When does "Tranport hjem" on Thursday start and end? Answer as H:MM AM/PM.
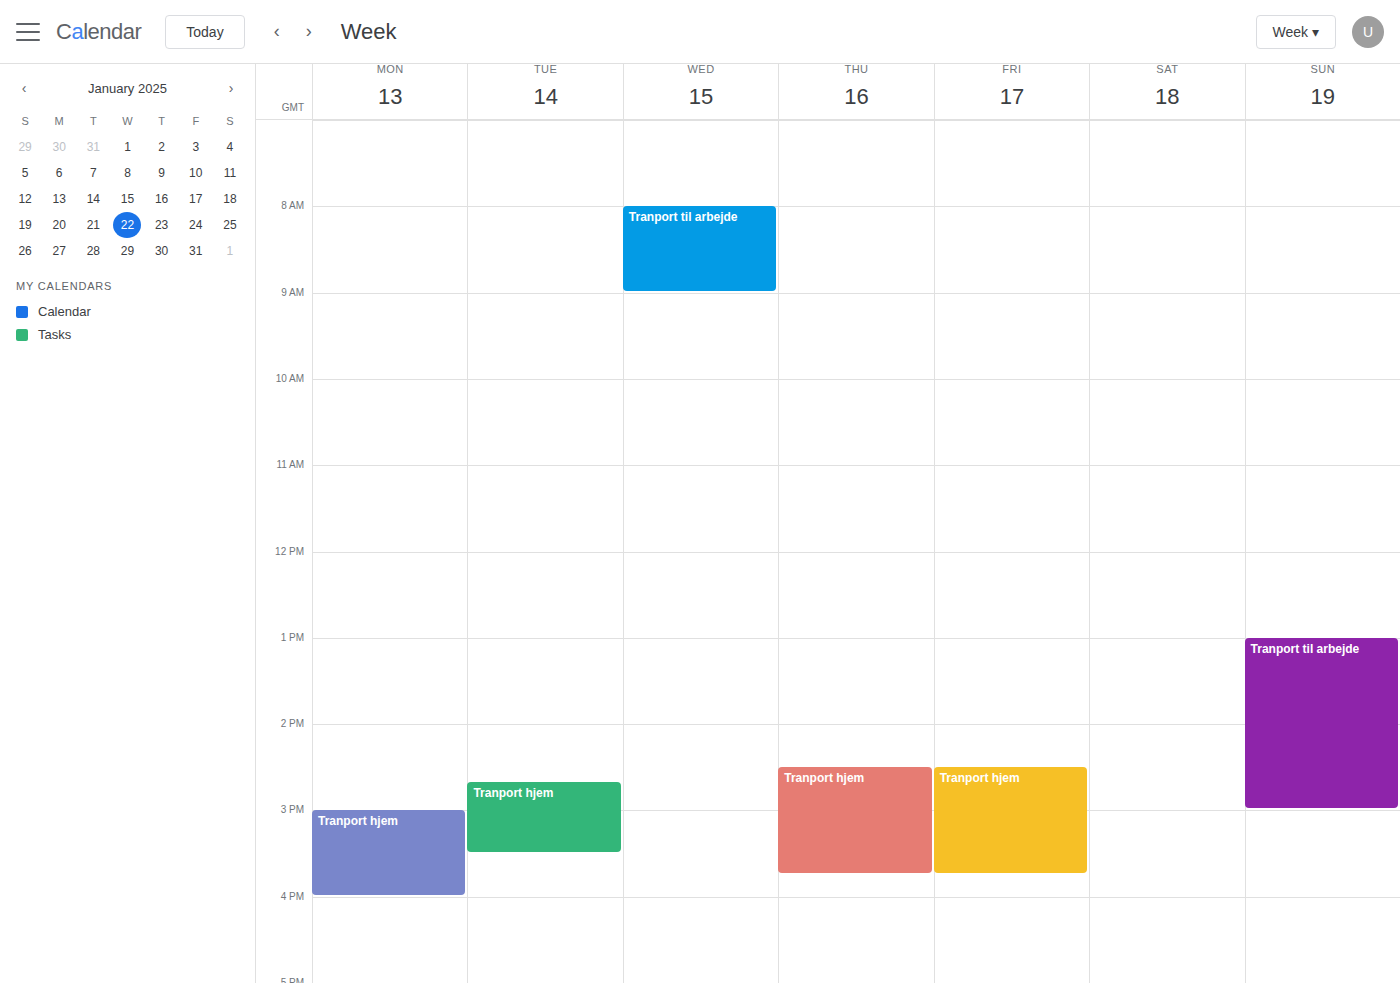
2:30 PM to 3:45 PM